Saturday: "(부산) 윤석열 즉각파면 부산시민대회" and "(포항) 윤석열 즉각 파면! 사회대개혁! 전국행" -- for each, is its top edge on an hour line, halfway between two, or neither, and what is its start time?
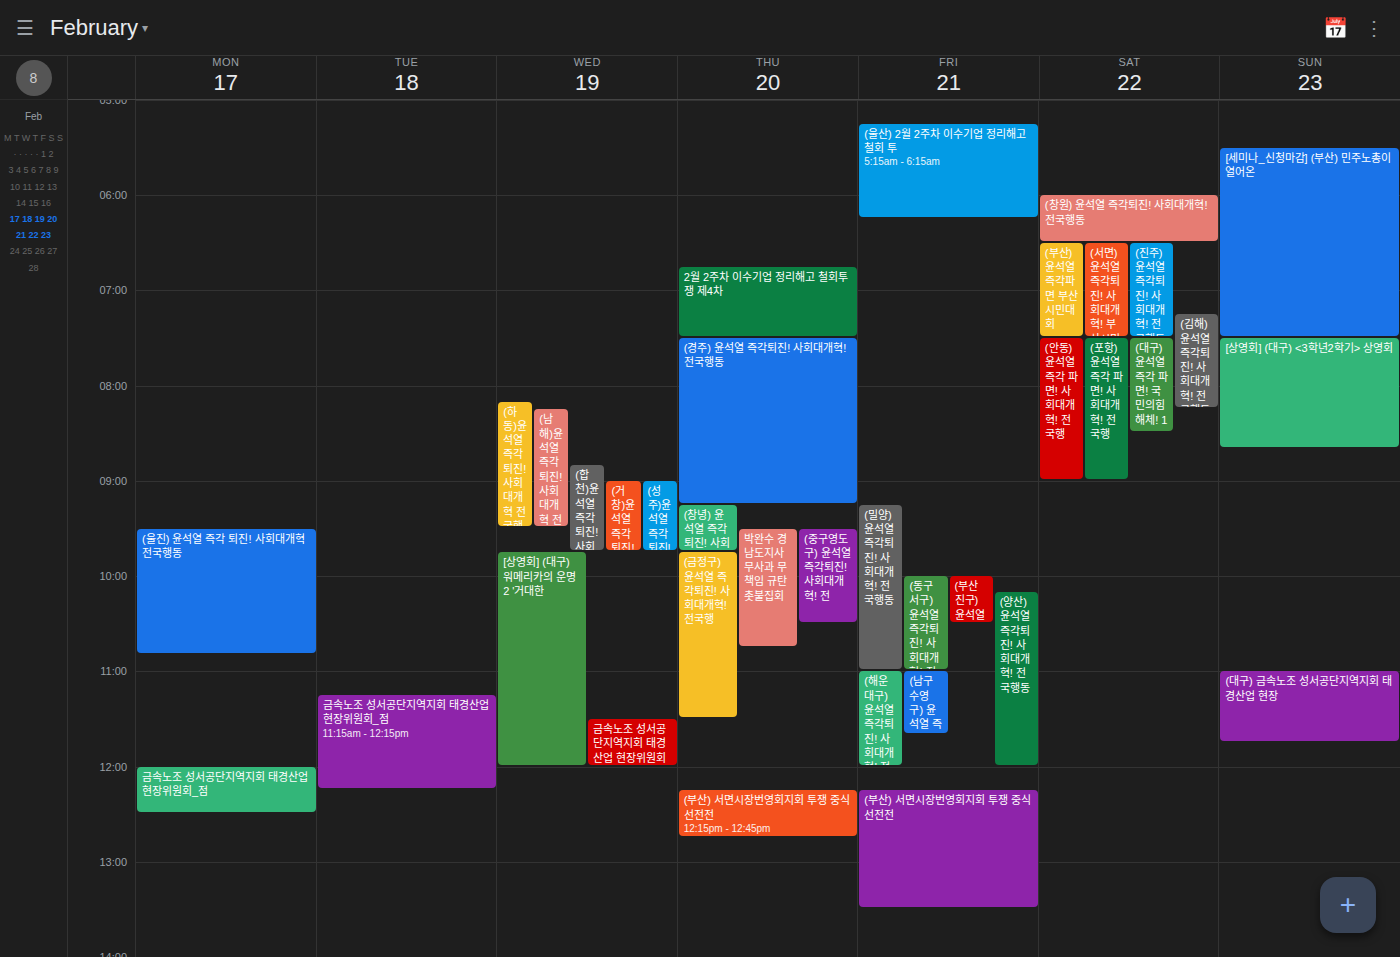
"(부산) 윤석열 즉각파면 부산시민대회": 6:30 AM, halfway between the 6 AM and 7 AM lines. "(포항) 윤석열 즉각 파면! 사회대개혁! 전국행": 7:30 AM, halfway between the 7 AM and 8 AM lines.